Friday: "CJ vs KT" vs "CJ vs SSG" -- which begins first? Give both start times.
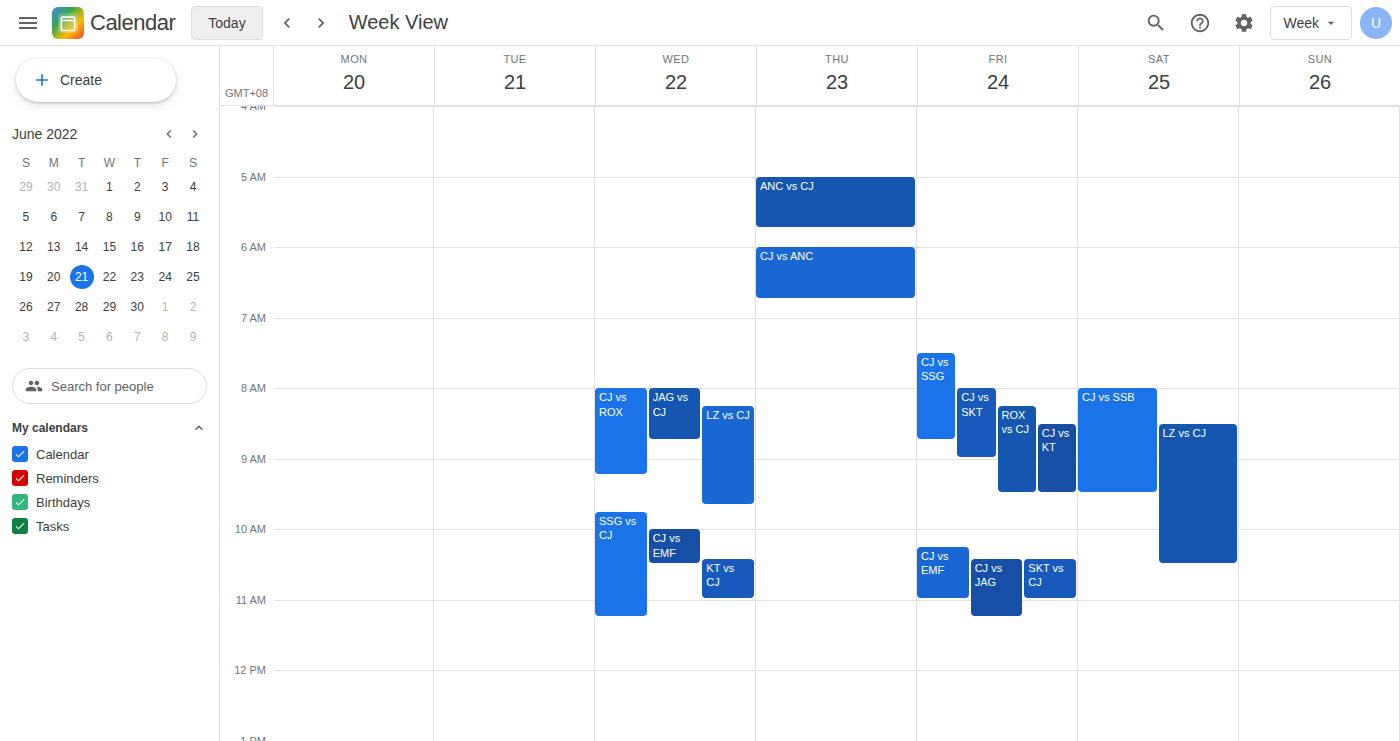
"CJ vs SSG" 7:30 AM; "CJ vs KT" 8:30 AM.